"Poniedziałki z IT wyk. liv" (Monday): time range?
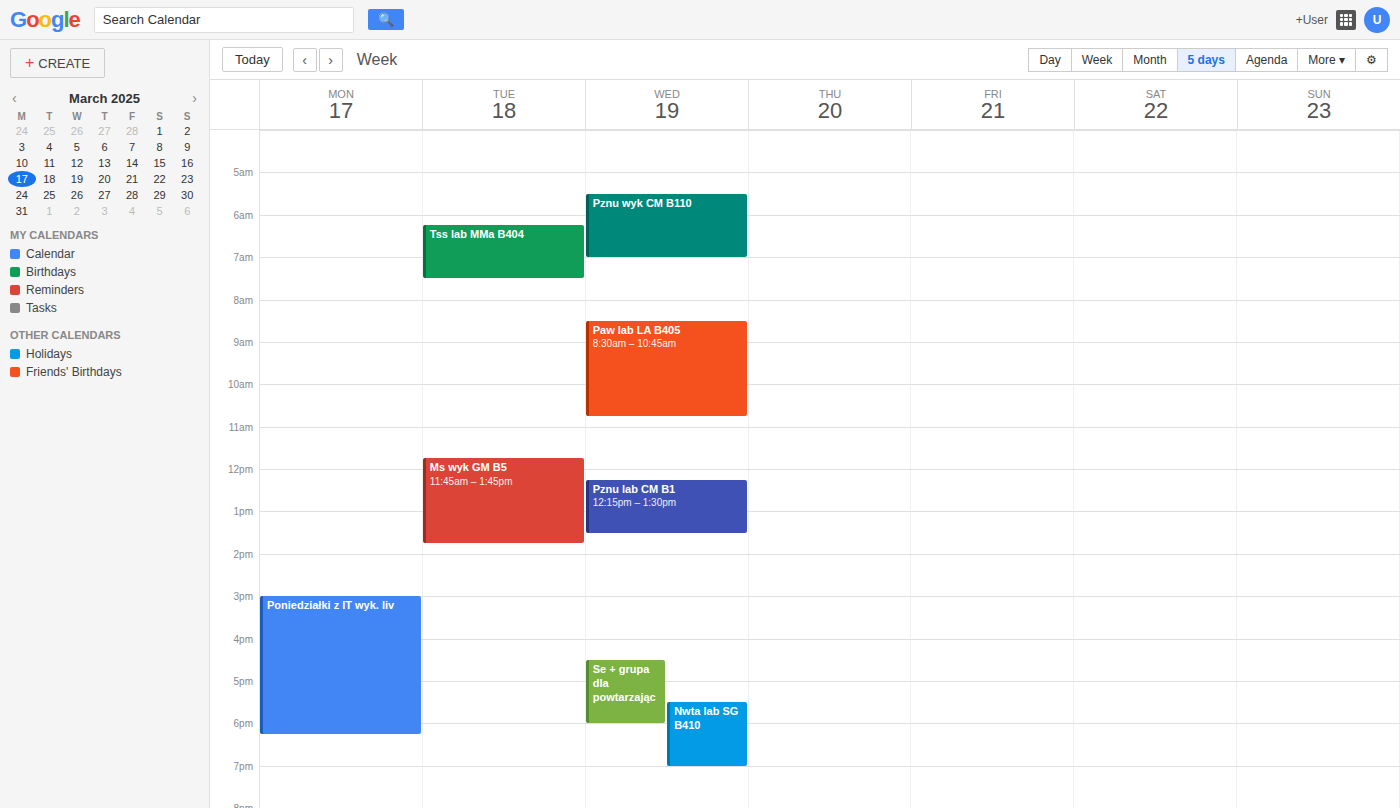
3:00 PM to 6:15 PM